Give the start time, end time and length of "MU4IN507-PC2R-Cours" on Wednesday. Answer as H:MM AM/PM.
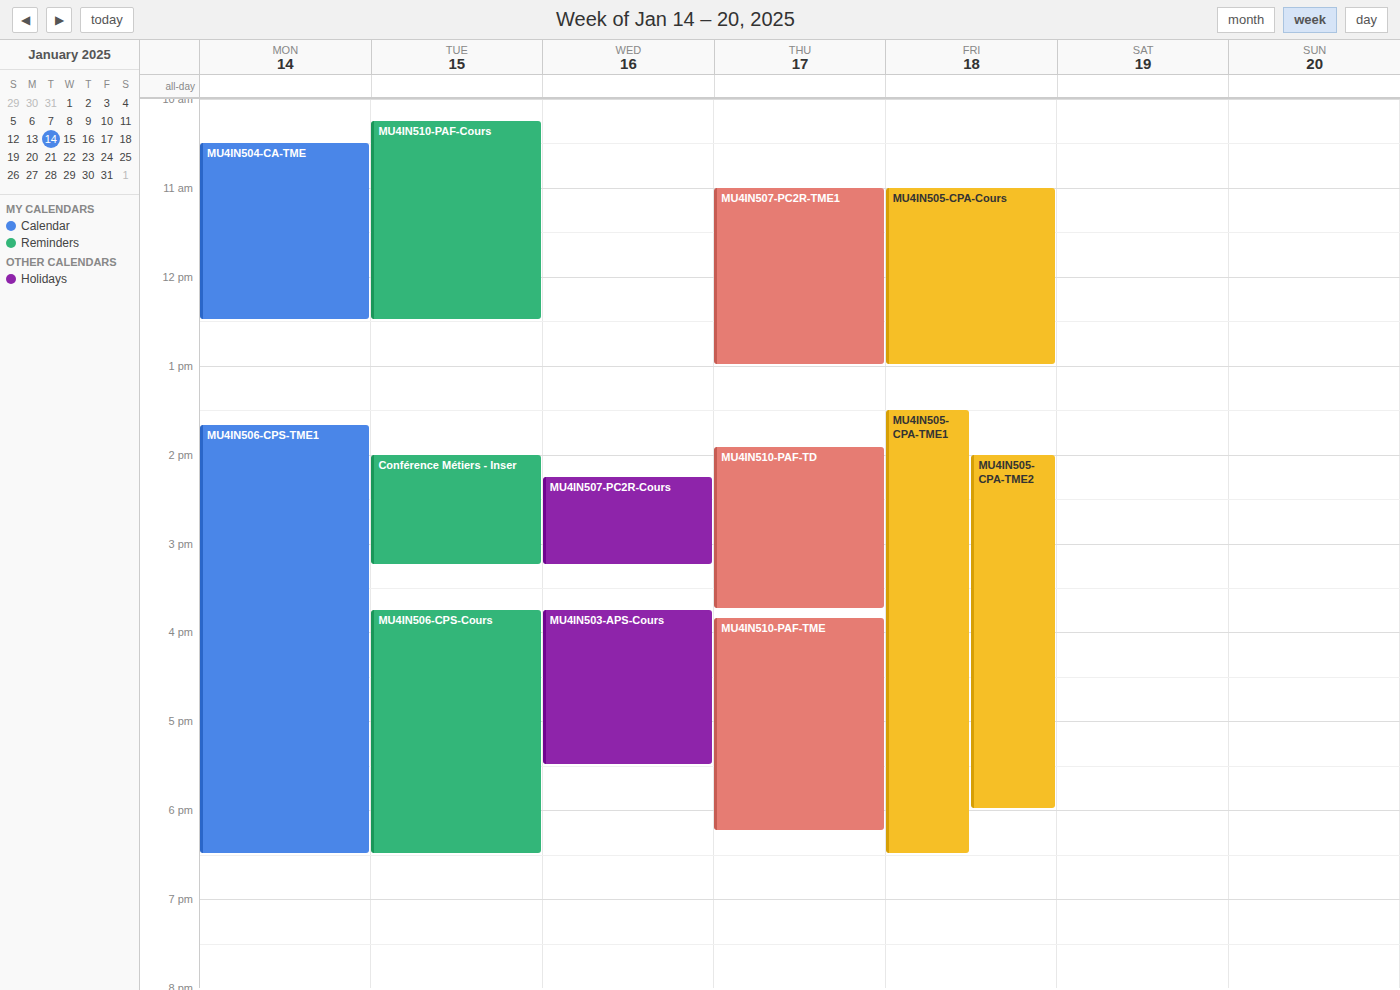
2:15 PM to 3:15 PM, 1 hour